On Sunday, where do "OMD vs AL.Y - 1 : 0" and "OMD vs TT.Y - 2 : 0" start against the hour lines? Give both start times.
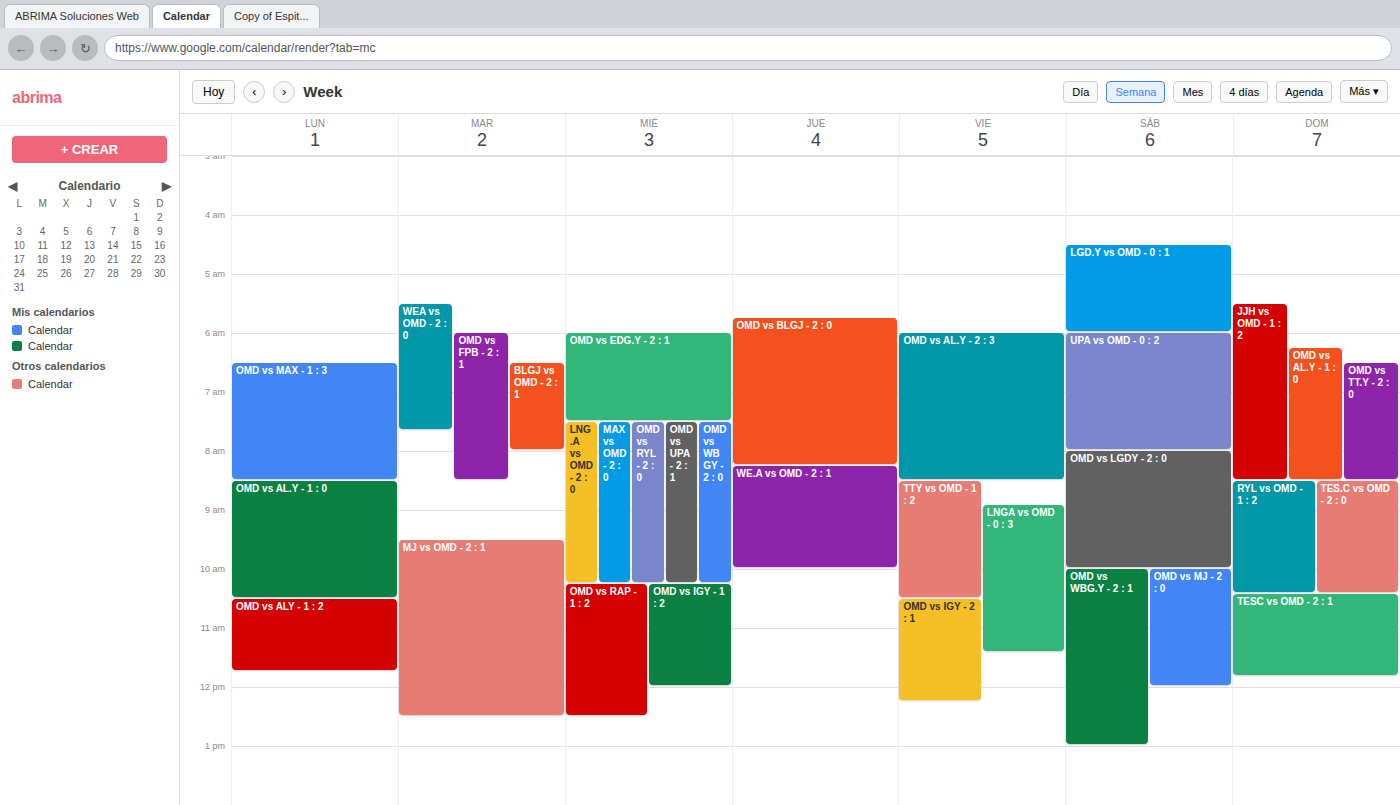
"OMD vs AL.Y - 1 : 0": 6:15 AM, neither: a quarter of the way from the 6 AM line to the 7 AM line. "OMD vs TT.Y - 2 : 0": 6:30 AM, halfway between the 6 AM and 7 AM lines.